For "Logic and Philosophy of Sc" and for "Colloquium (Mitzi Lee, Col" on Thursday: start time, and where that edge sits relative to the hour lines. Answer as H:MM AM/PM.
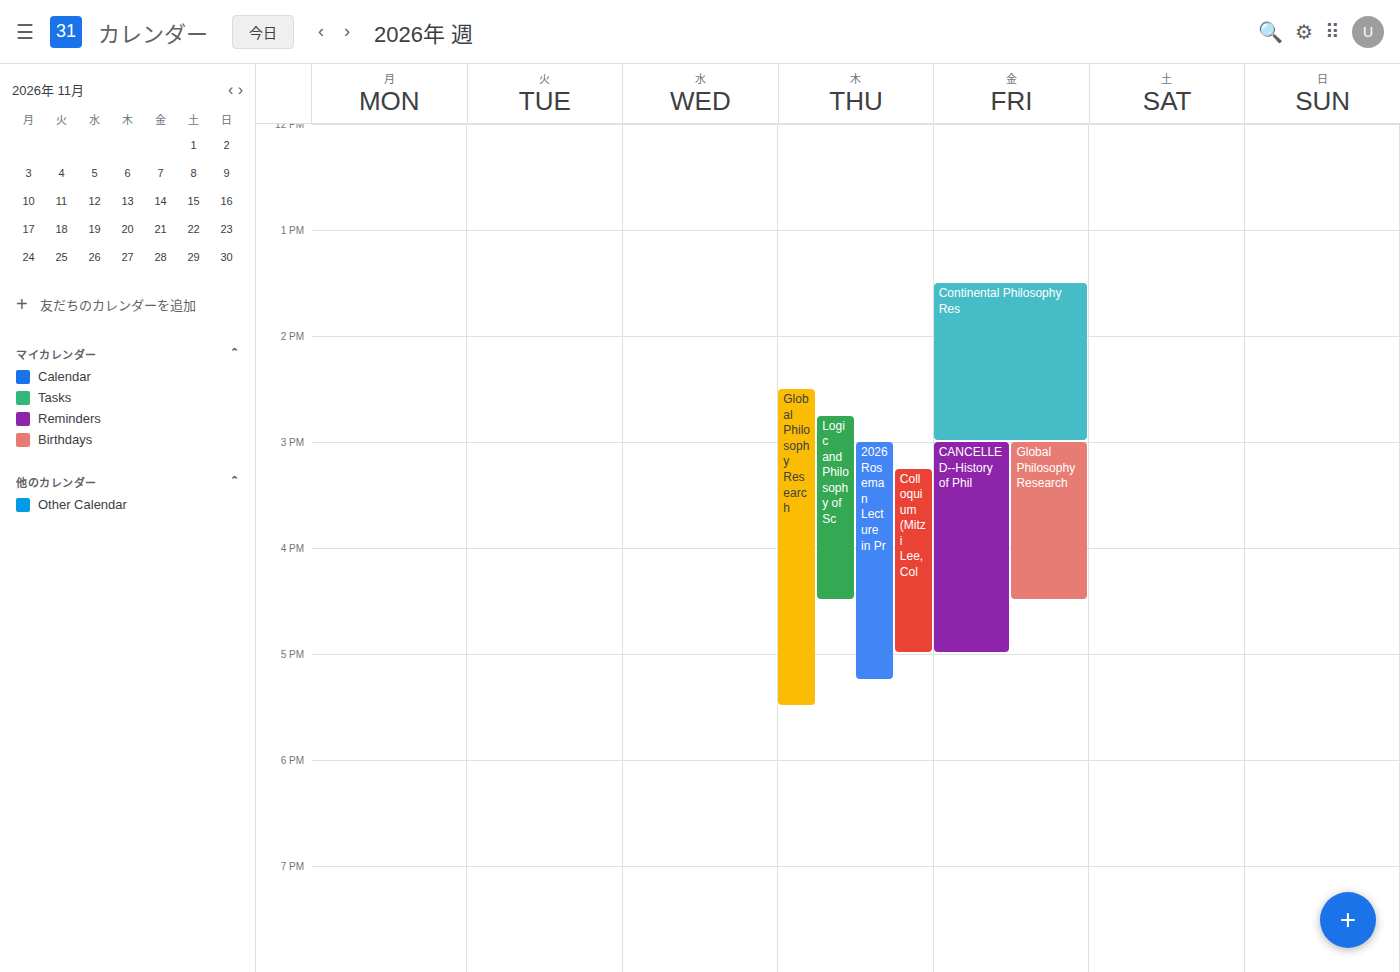
"Logic and Philosophy of Sc": 2:45 PM, neither: three quarters of the way from the 2 PM line to the 3 PM line. "Colloquium (Mitzi Lee, Col": 3:15 PM, neither: a quarter of the way from the 3 PM line to the 4 PM line.